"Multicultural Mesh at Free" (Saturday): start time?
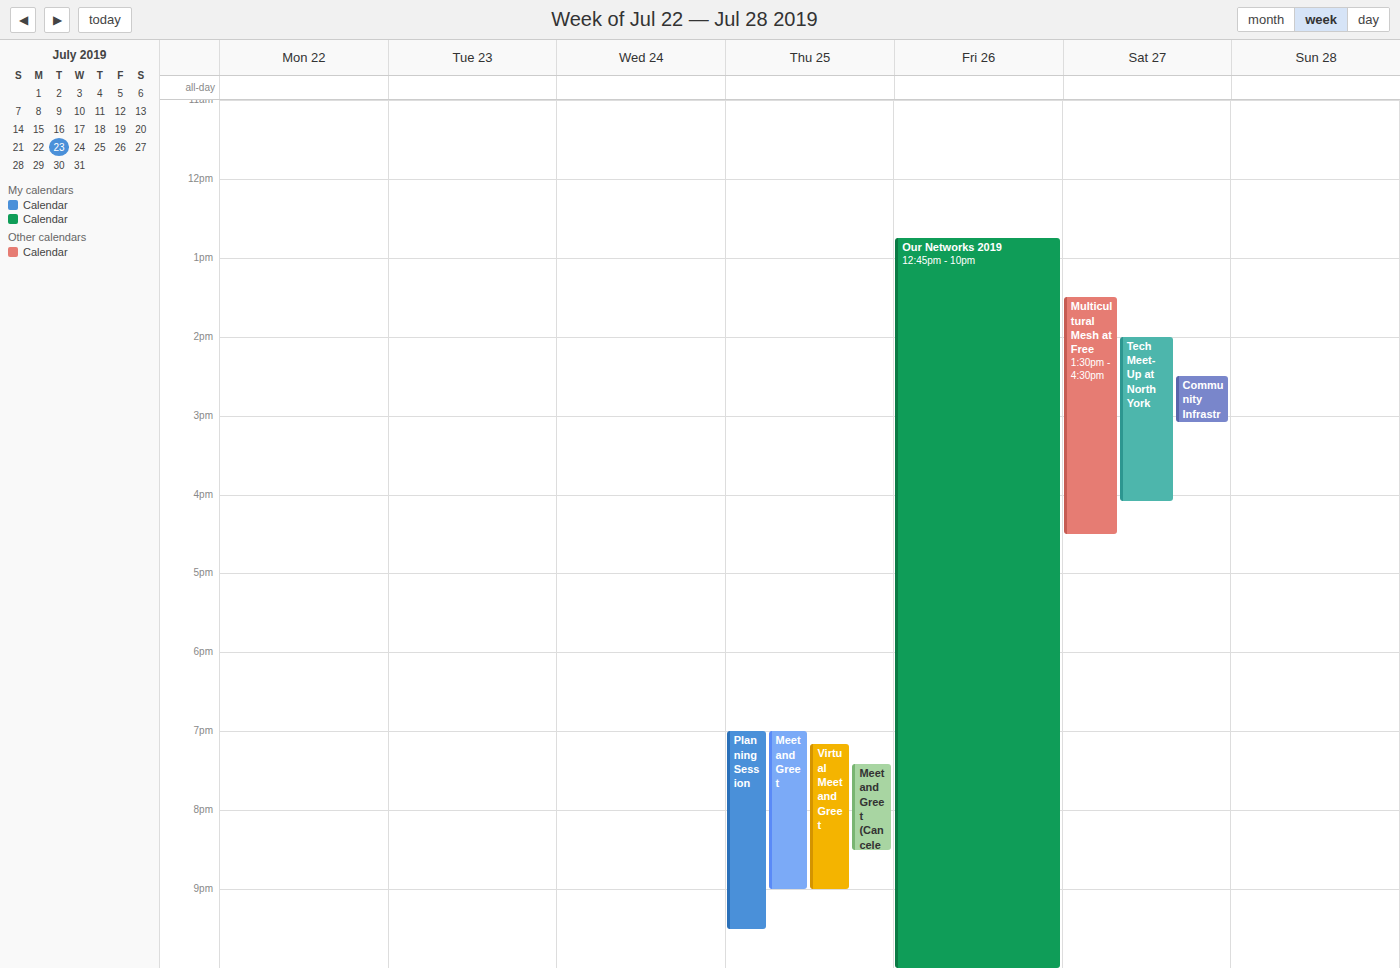
1:30 PM